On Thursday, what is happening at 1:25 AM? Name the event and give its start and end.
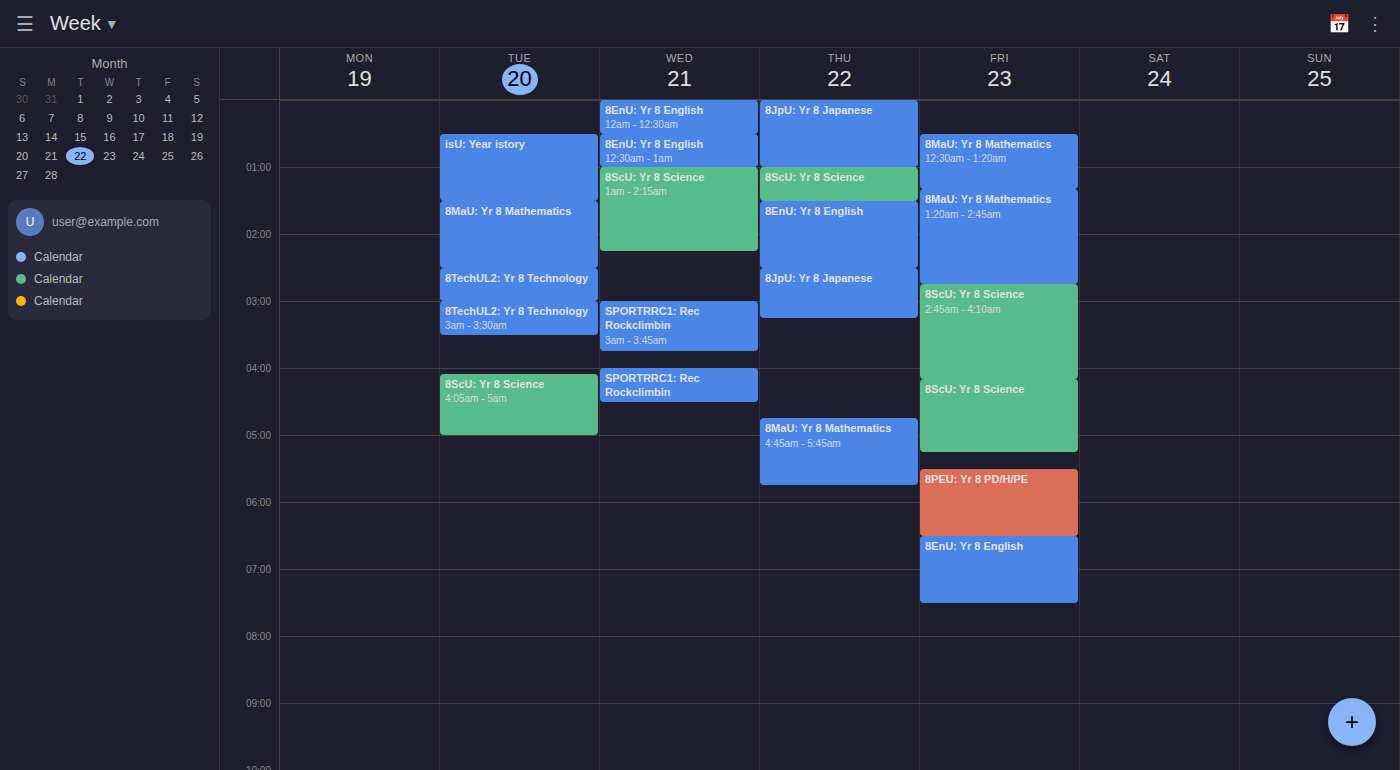
"8ScU: Yr 8 Science", 1:00 AM to 1:30 AM